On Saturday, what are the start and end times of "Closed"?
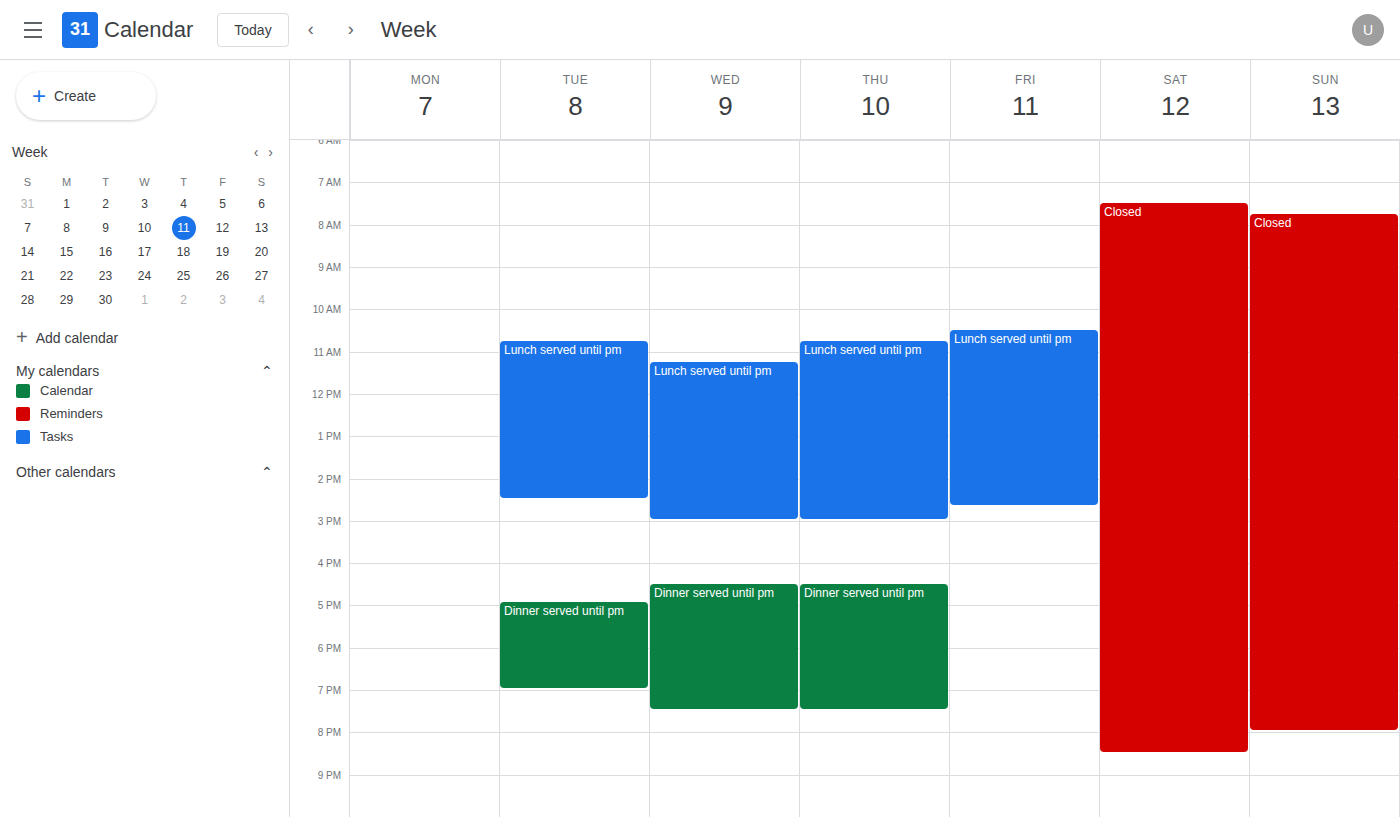
7:30 AM to 8:30 PM